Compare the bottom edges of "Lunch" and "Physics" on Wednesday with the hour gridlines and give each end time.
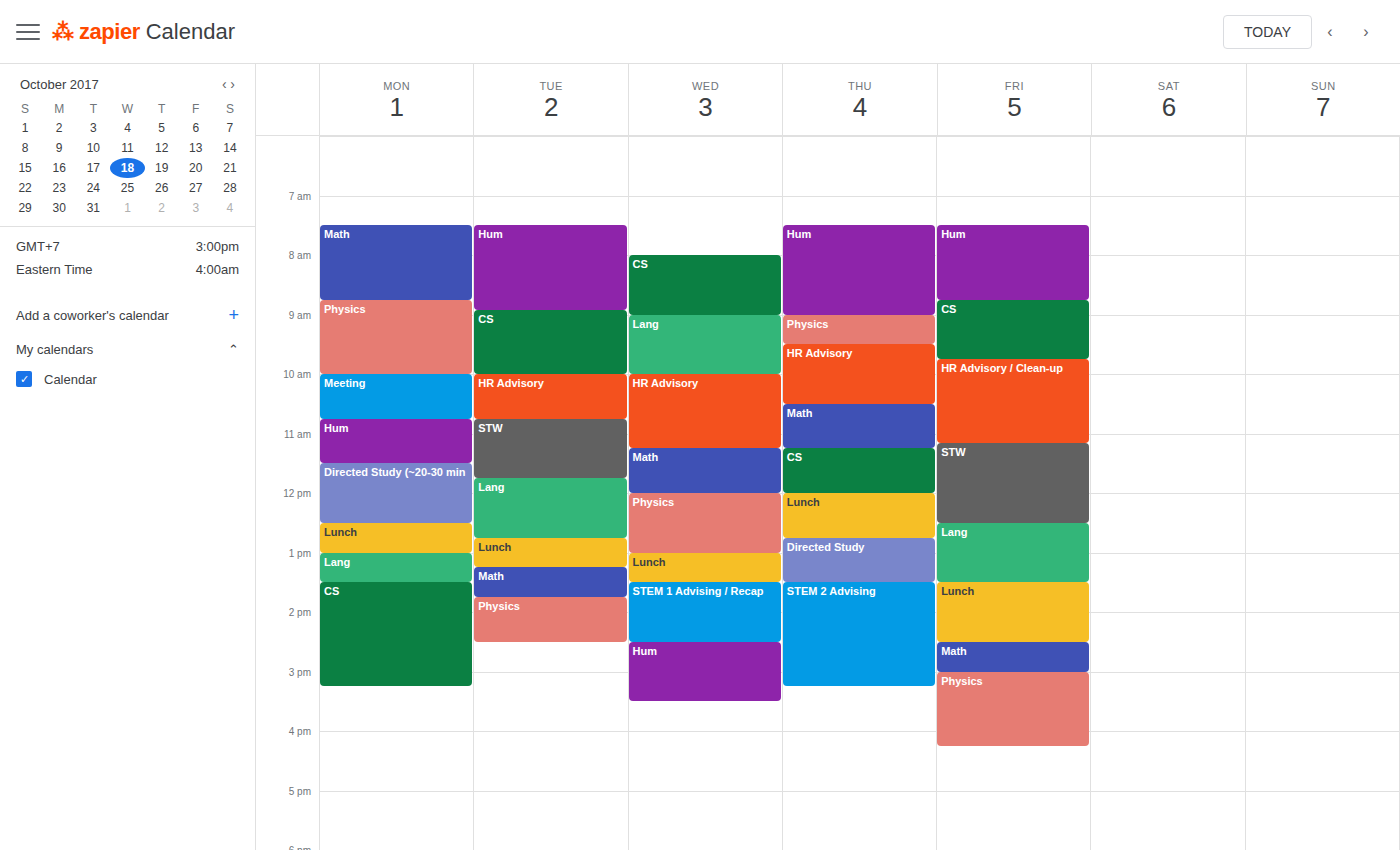
"Lunch": 1:30 PM, halfway between the 1 PM and 2 PM lines. "Physics": 1:00 PM, exactly on the 1 PM line.